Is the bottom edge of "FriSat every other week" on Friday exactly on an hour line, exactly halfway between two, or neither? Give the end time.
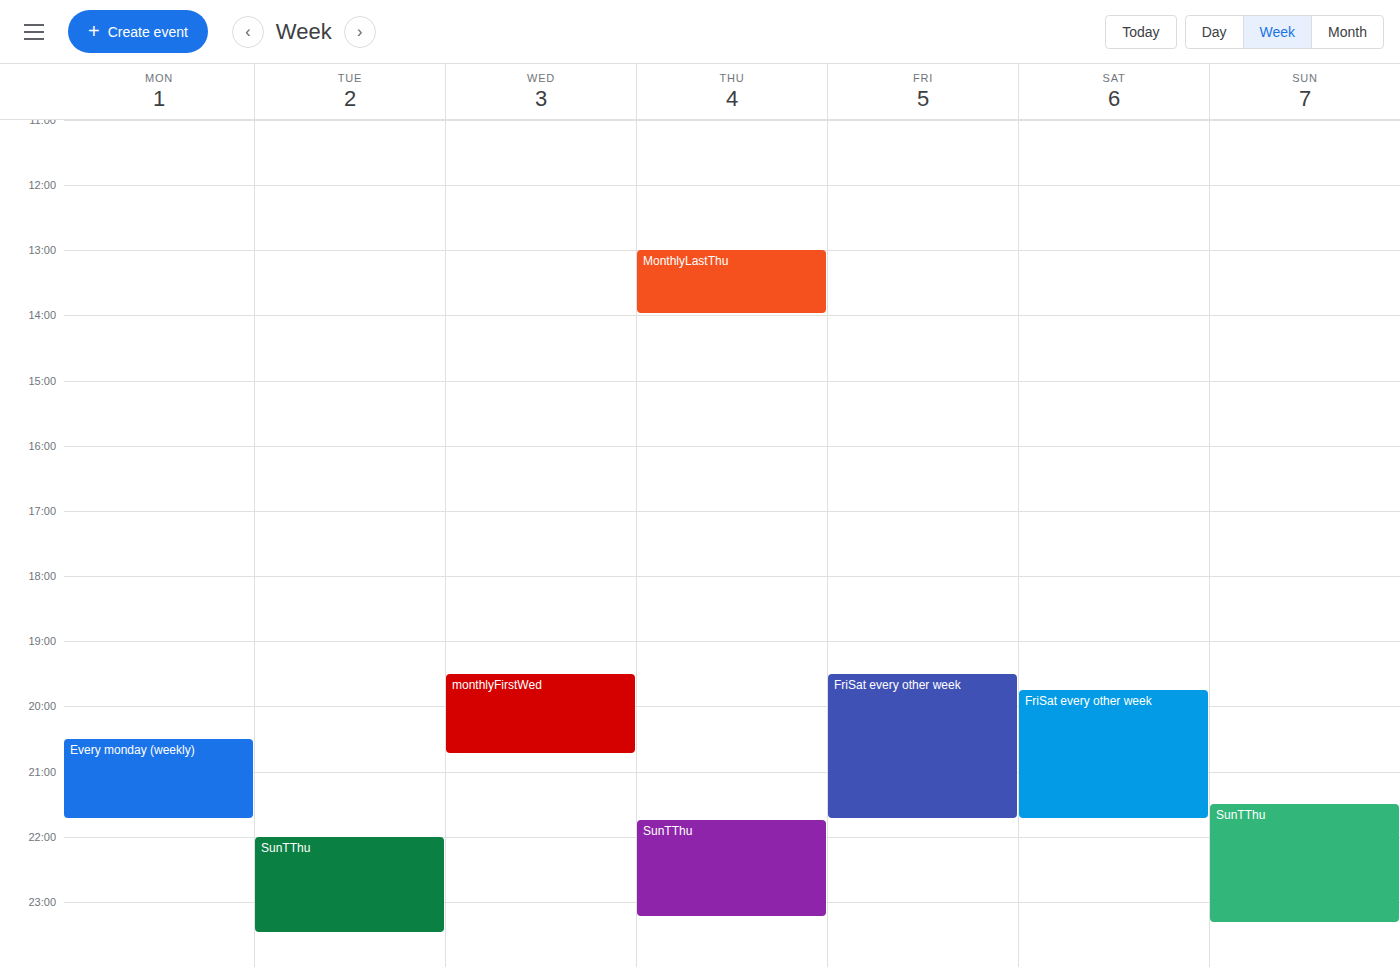
9:45 PM -- neither: three quarters of the way from the 9 PM line to the 10 PM line.